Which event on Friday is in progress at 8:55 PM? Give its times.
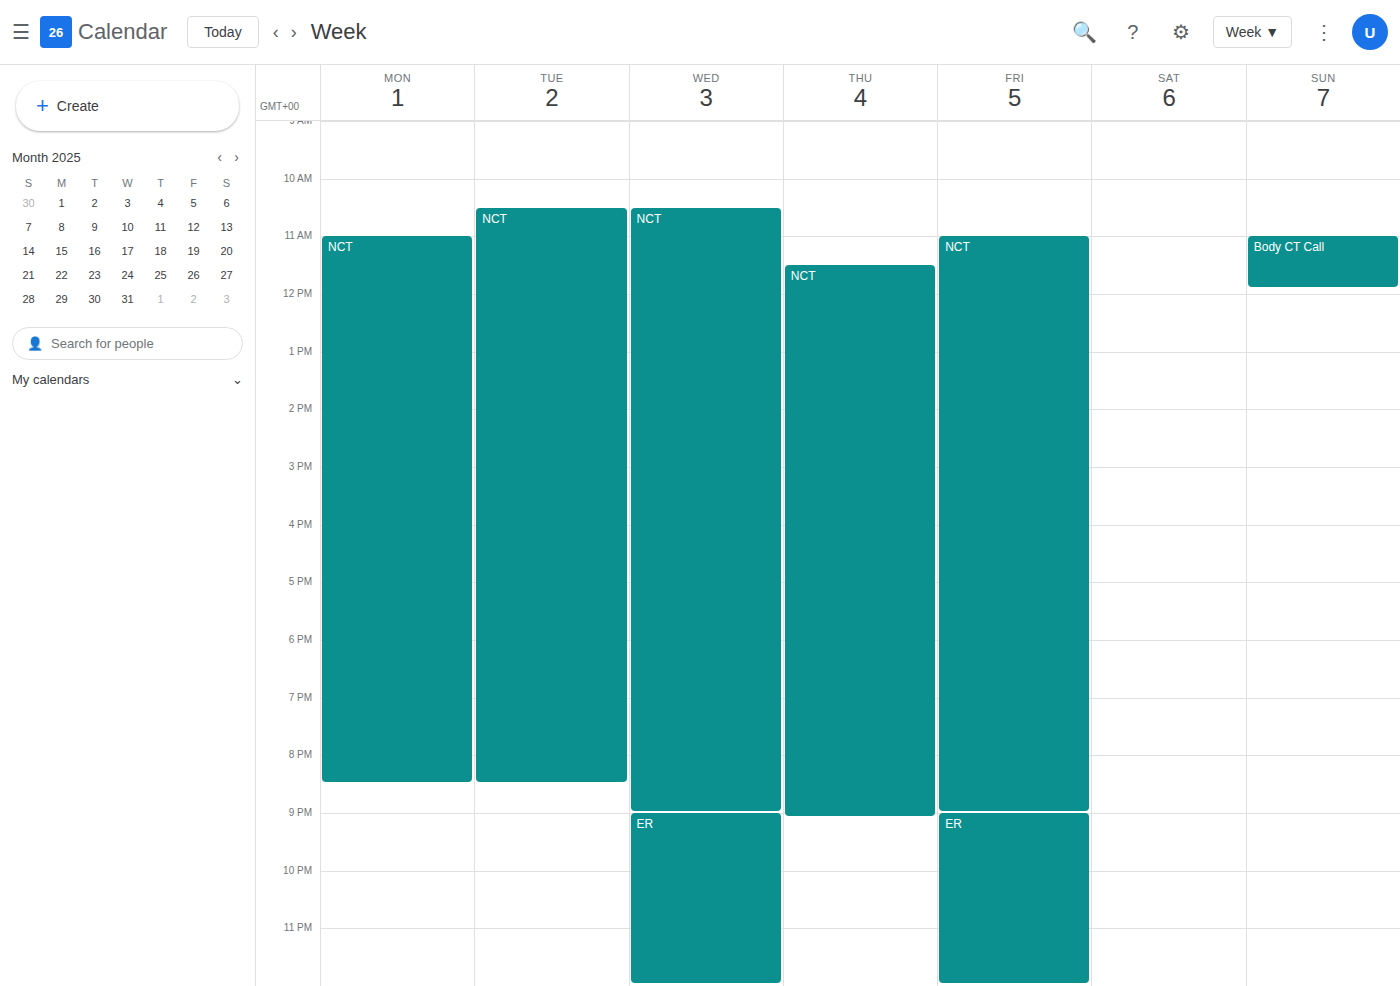
"NCT", 11:00 AM to 9:00 PM